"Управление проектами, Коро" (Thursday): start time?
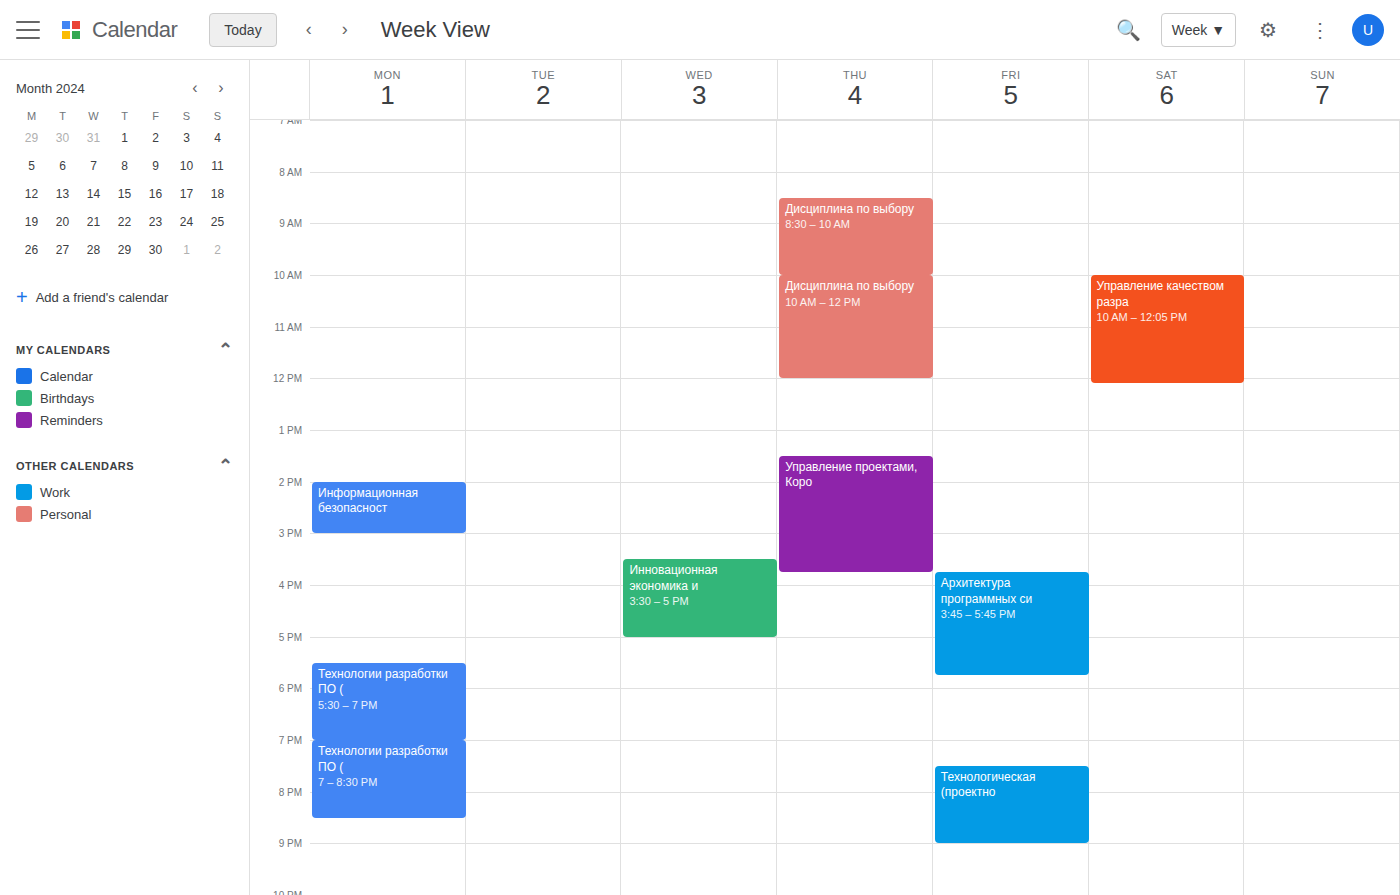
1:30 PM